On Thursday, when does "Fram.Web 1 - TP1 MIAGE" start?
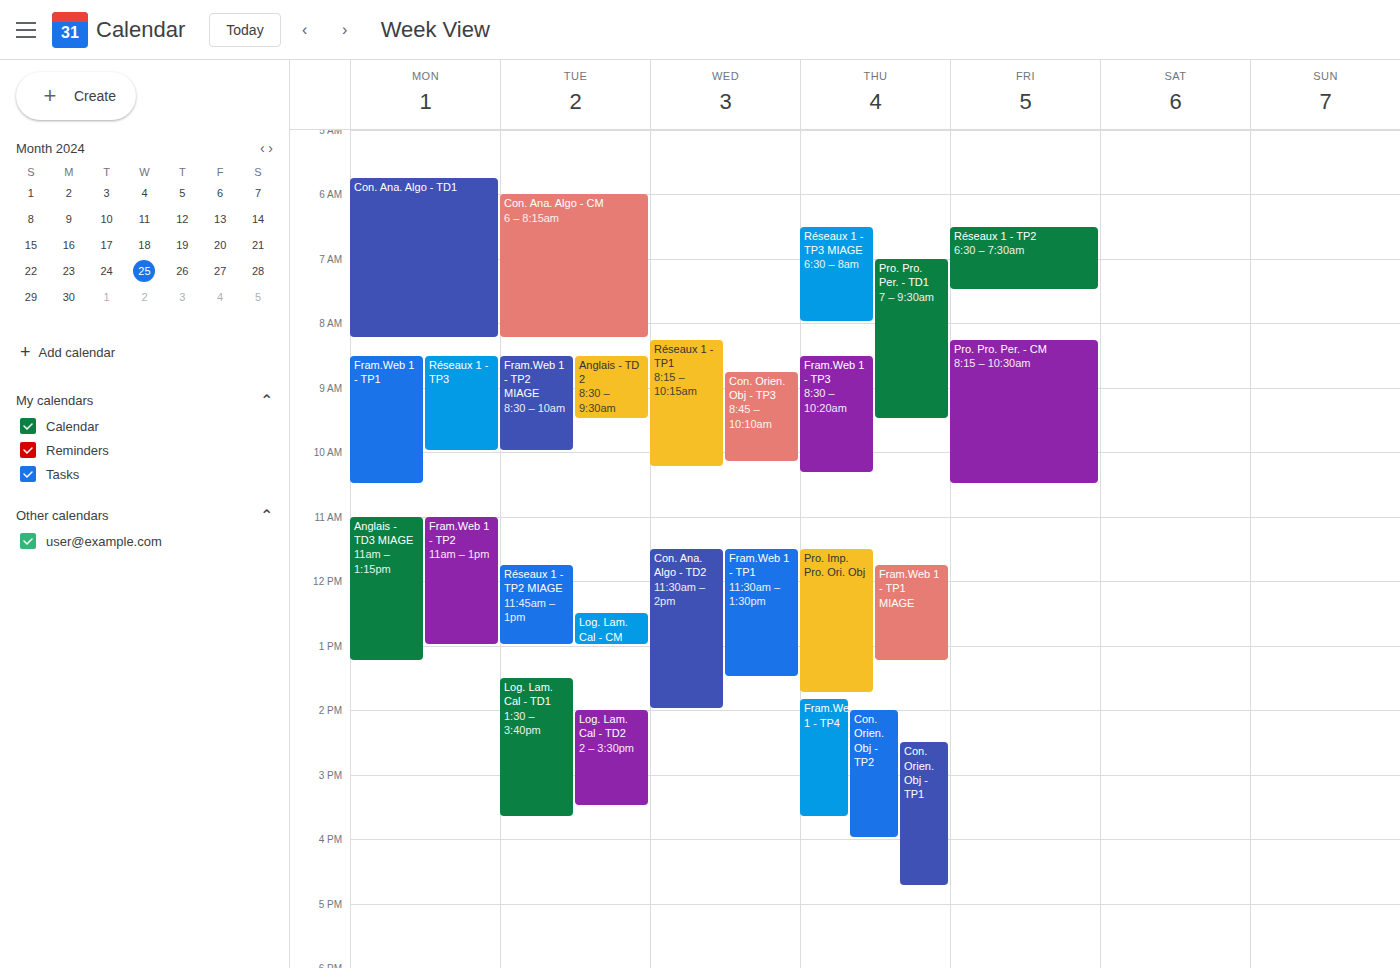
11:45 AM